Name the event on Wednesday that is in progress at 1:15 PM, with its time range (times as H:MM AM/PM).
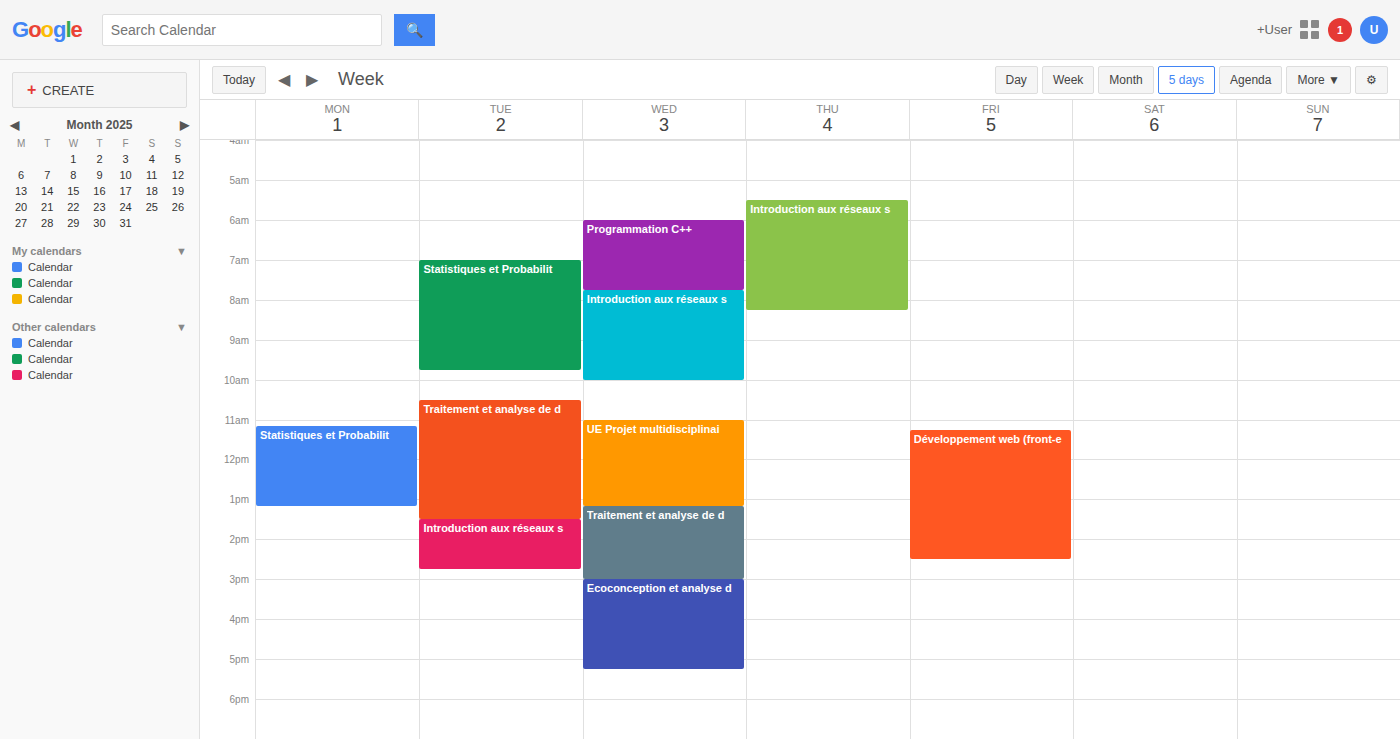
"Traitement et analyse de d", 1:10 PM to 3:00 PM